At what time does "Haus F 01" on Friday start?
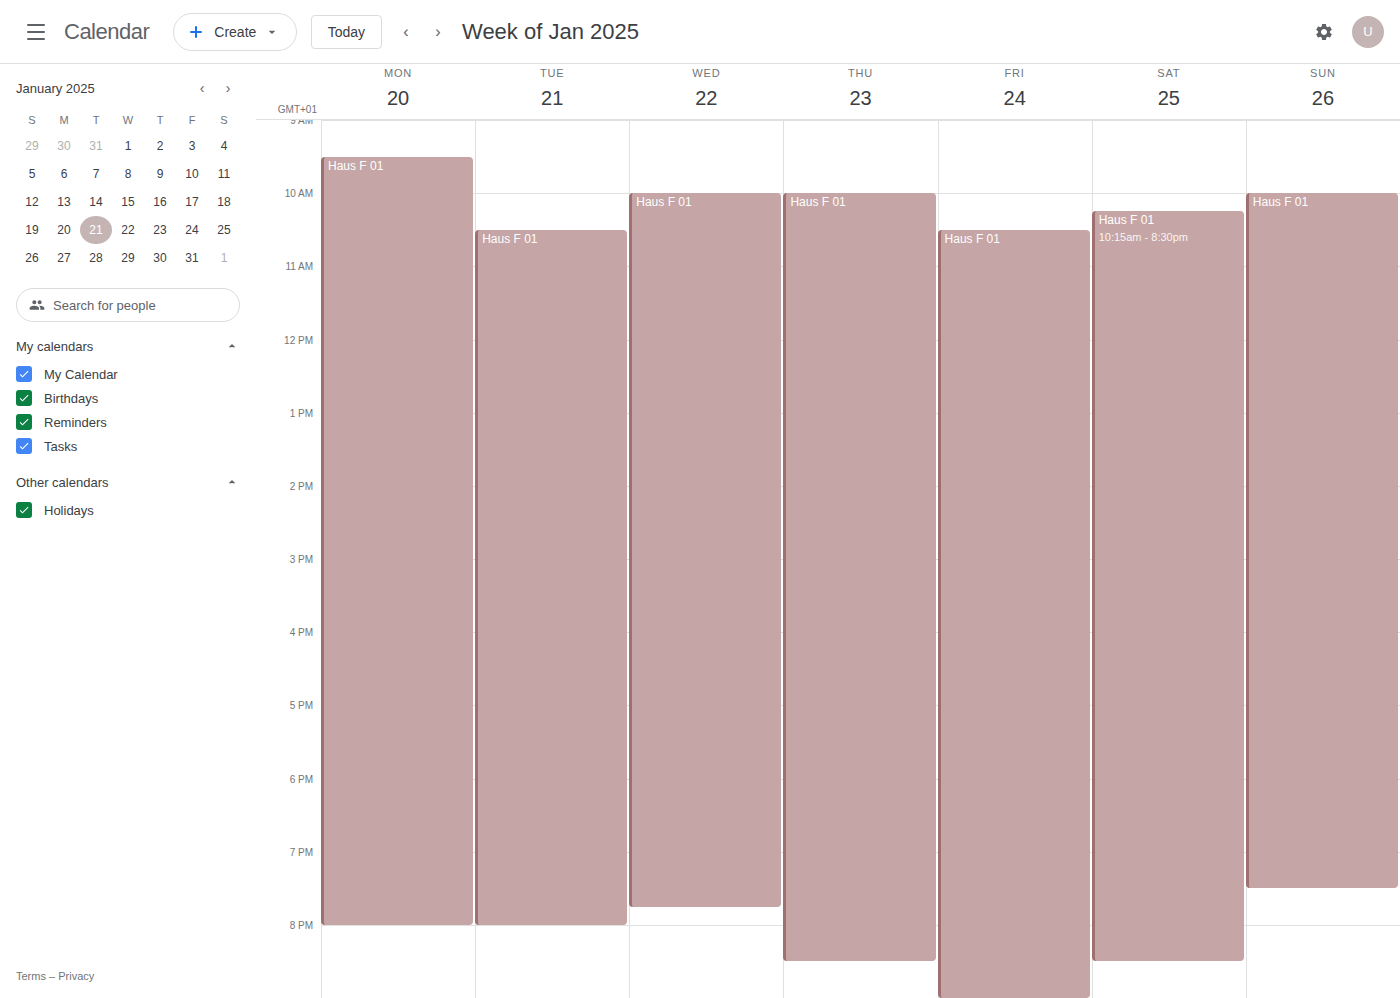
10:30 AM